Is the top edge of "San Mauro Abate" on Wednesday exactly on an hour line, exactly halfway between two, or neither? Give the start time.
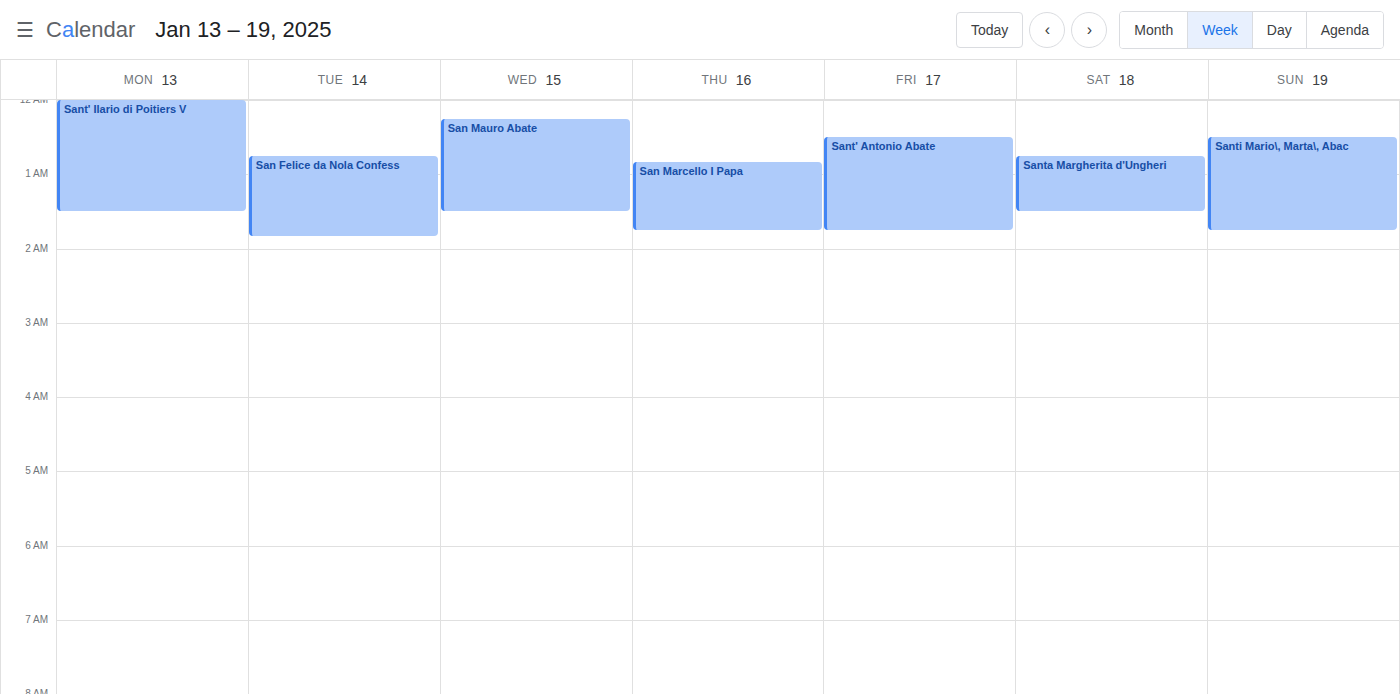
12:15 AM -- neither: a quarter of the way from the 12 AM line to the 1 AM line.